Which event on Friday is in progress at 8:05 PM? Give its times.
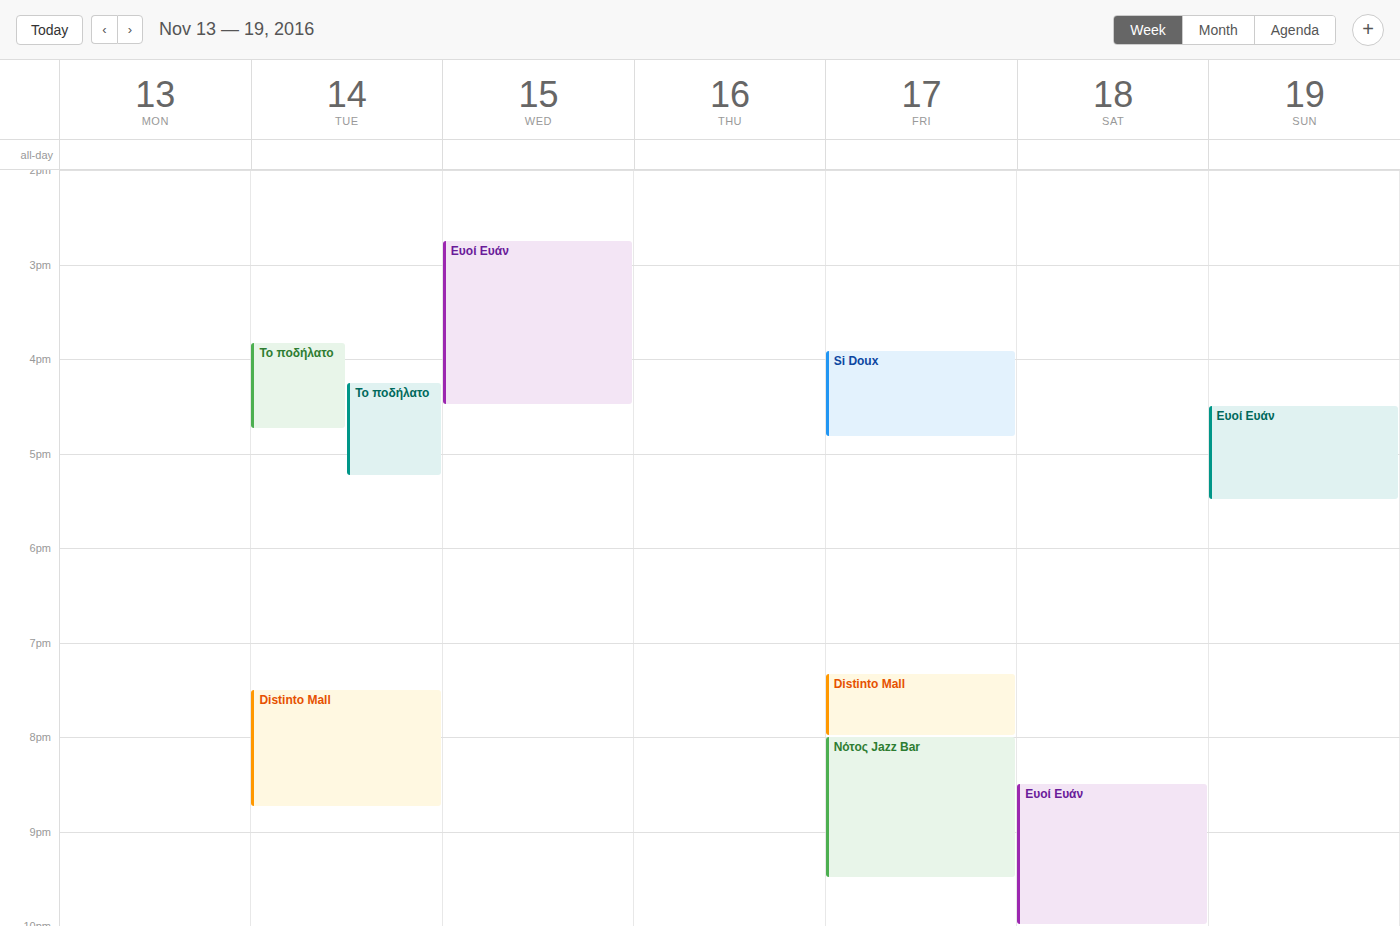
"Νότος Jazz Bar", 8:00 PM to 9:30 PM